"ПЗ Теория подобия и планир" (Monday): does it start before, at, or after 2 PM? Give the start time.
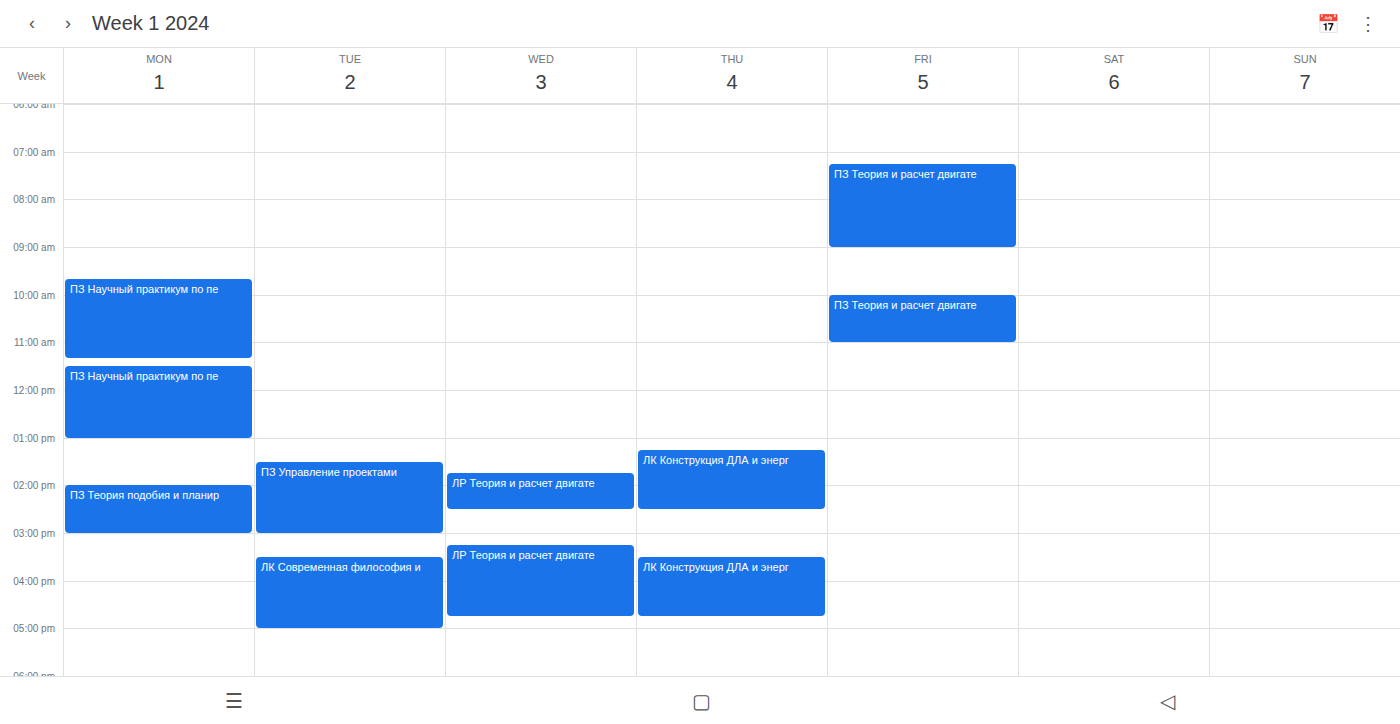
2:00 PM -- exactly at 2 PM, on the 2 PM line.